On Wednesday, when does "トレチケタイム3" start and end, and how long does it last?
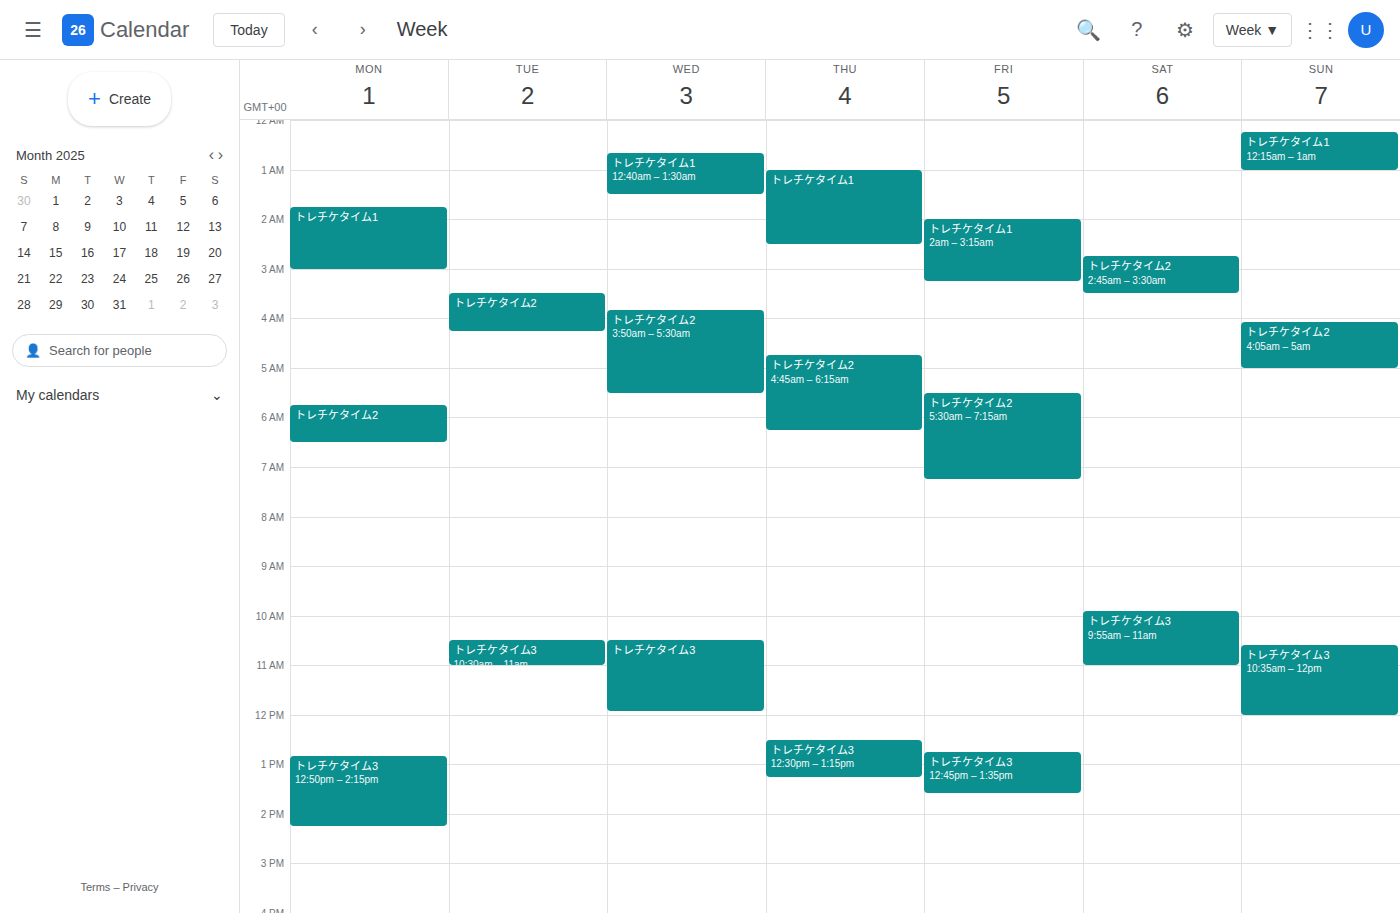
10:30 to 11:55, 1 hour 25 minutes